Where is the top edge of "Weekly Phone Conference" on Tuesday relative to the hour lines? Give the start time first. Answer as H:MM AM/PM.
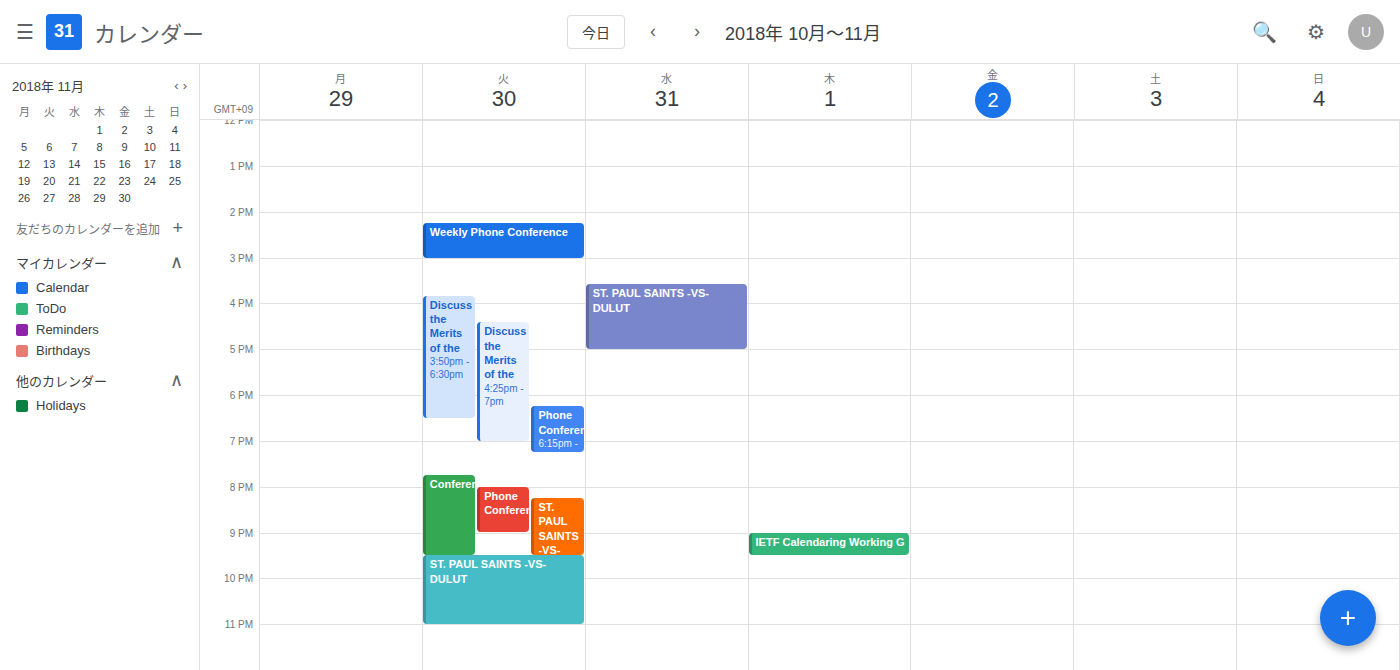
2:15 PM -- neither: a quarter of the way from the 2 PM line to the 3 PM line.